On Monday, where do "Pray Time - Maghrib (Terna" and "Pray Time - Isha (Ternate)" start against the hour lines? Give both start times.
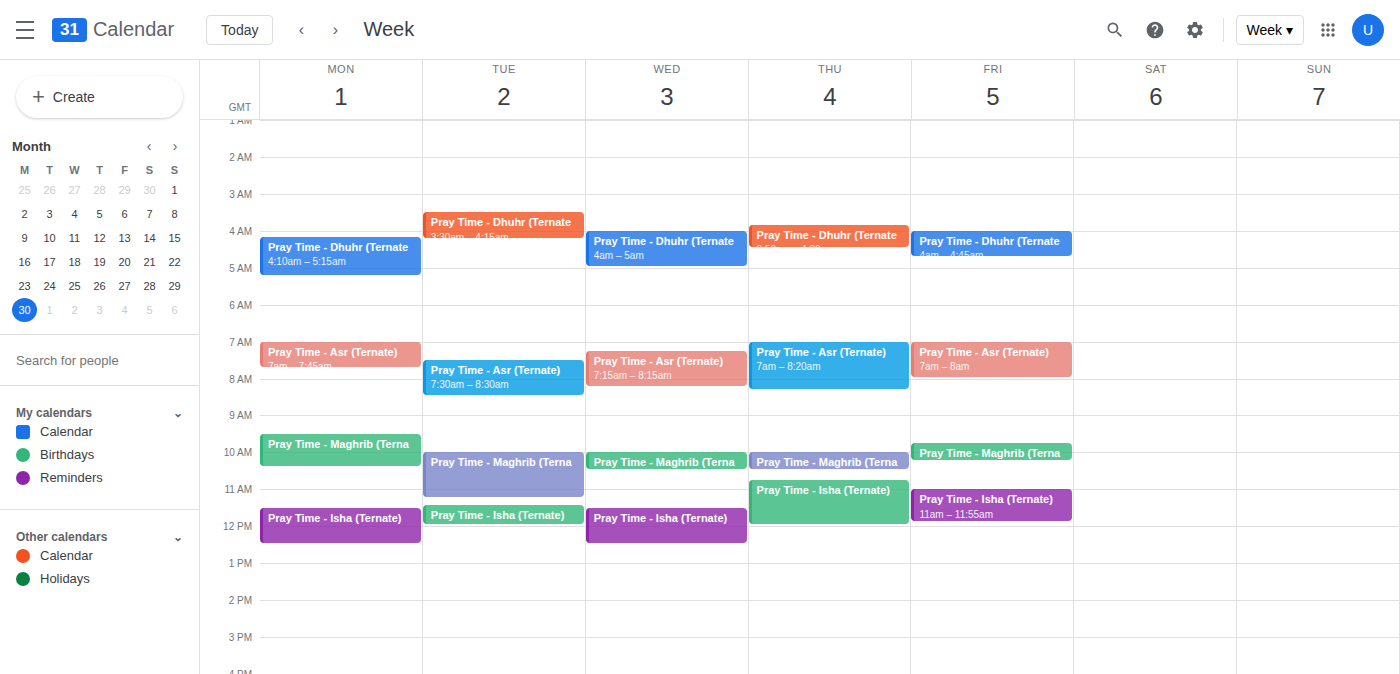
"Pray Time - Maghrib (Terna": 09:30, halfway between the 09:00 and 10:00 lines. "Pray Time - Isha (Ternate)": 11:30, halfway between the 11:00 and 12:00 lines.